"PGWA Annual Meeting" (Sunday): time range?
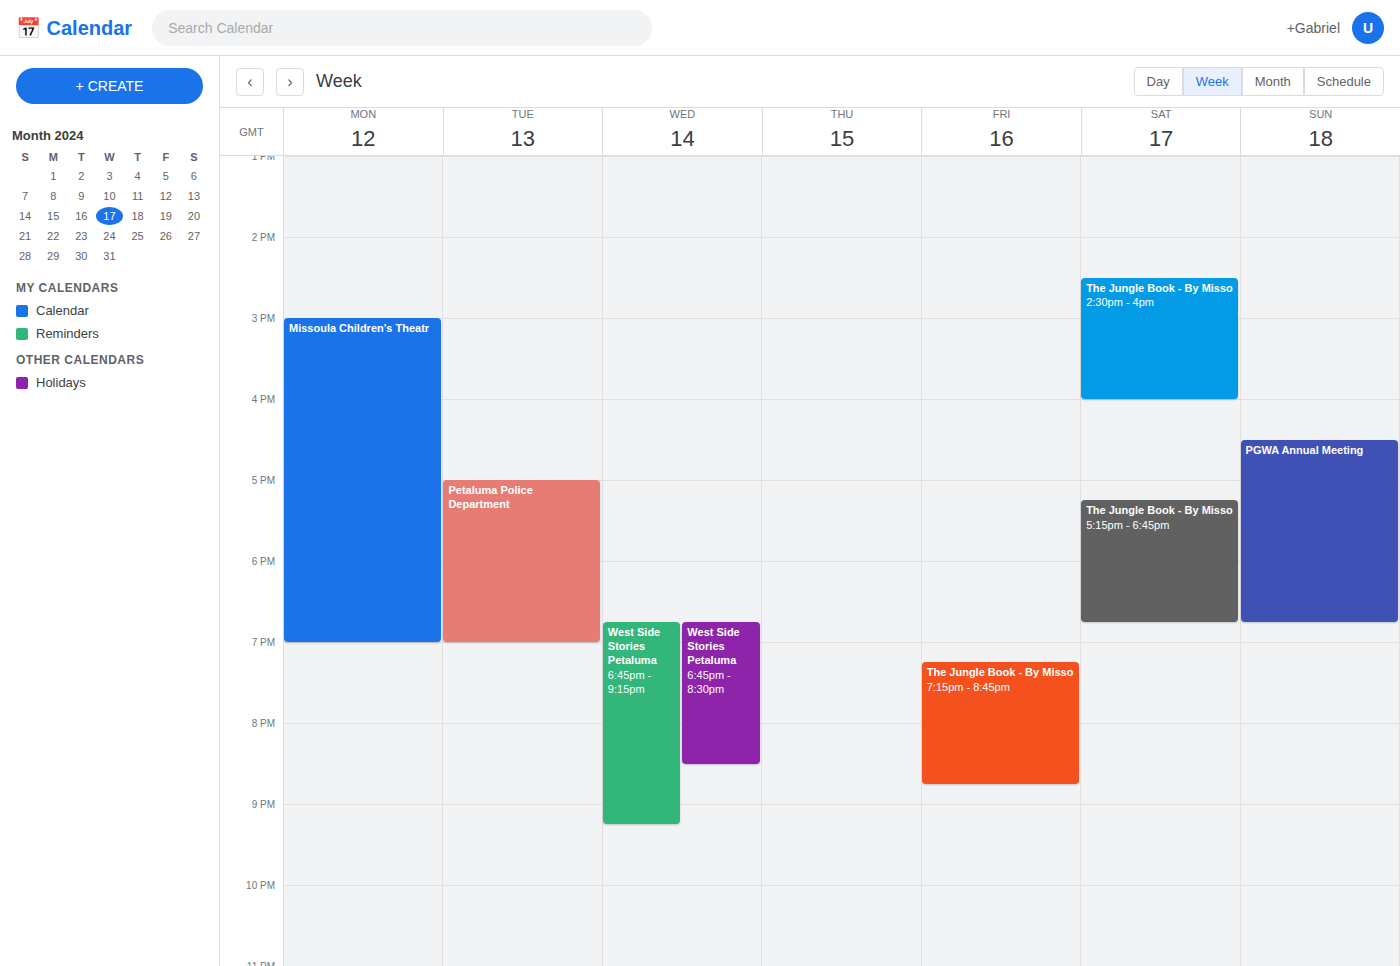
4:30 PM to 6:45 PM